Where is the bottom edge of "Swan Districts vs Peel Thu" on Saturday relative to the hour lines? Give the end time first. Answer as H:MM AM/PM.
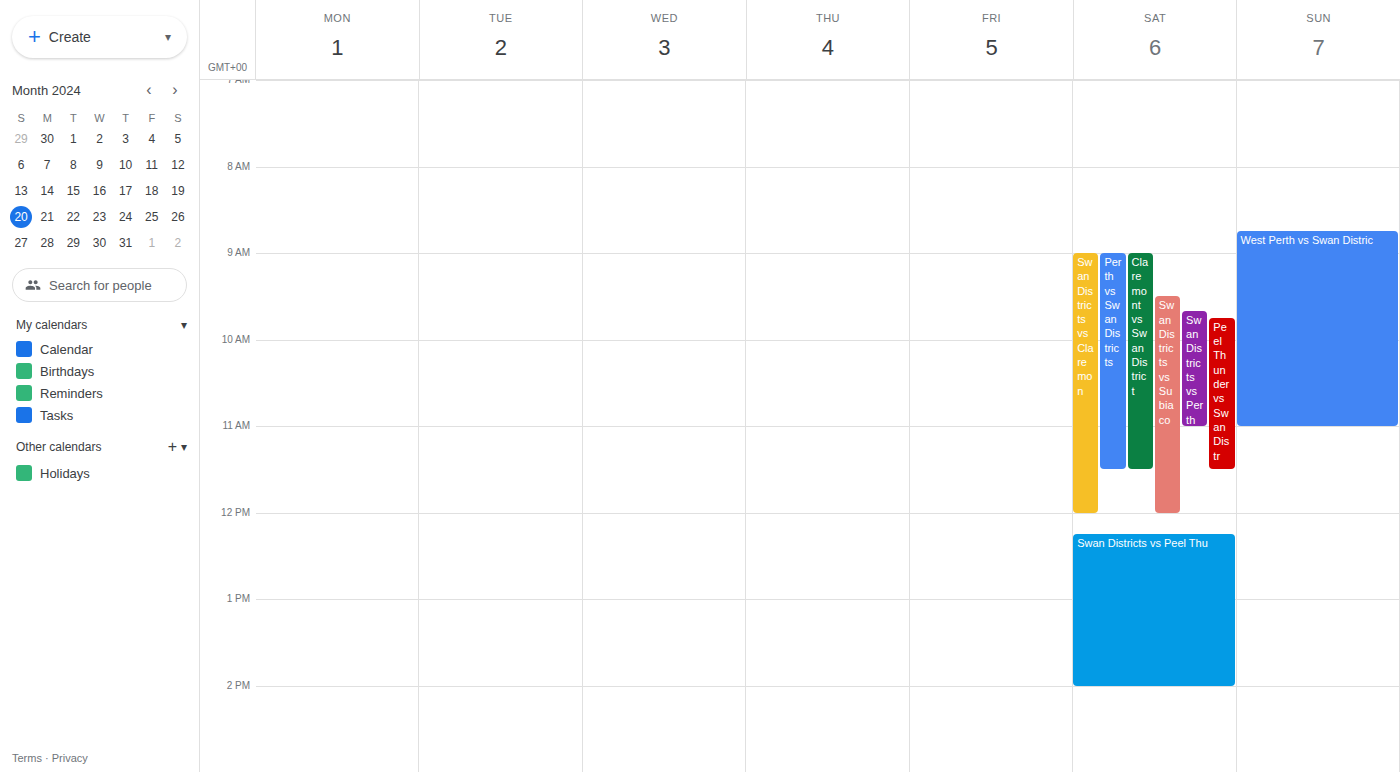
2:00 PM -- exactly on the 2 PM line.